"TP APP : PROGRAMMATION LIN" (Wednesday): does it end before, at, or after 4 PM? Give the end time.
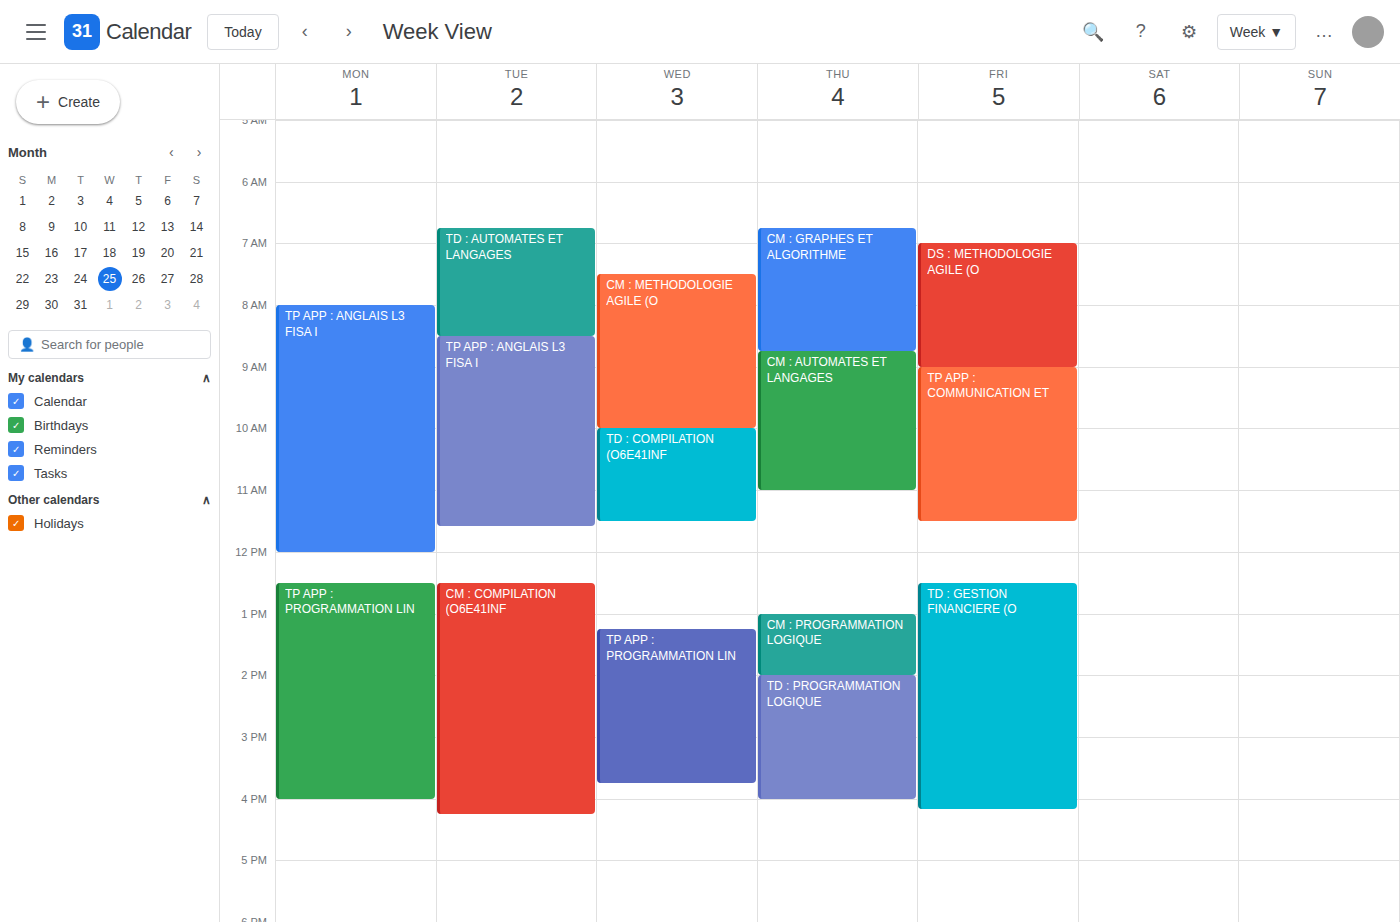
3:45 PM -- before 4 PM, 15 minutes above the 4 PM line.